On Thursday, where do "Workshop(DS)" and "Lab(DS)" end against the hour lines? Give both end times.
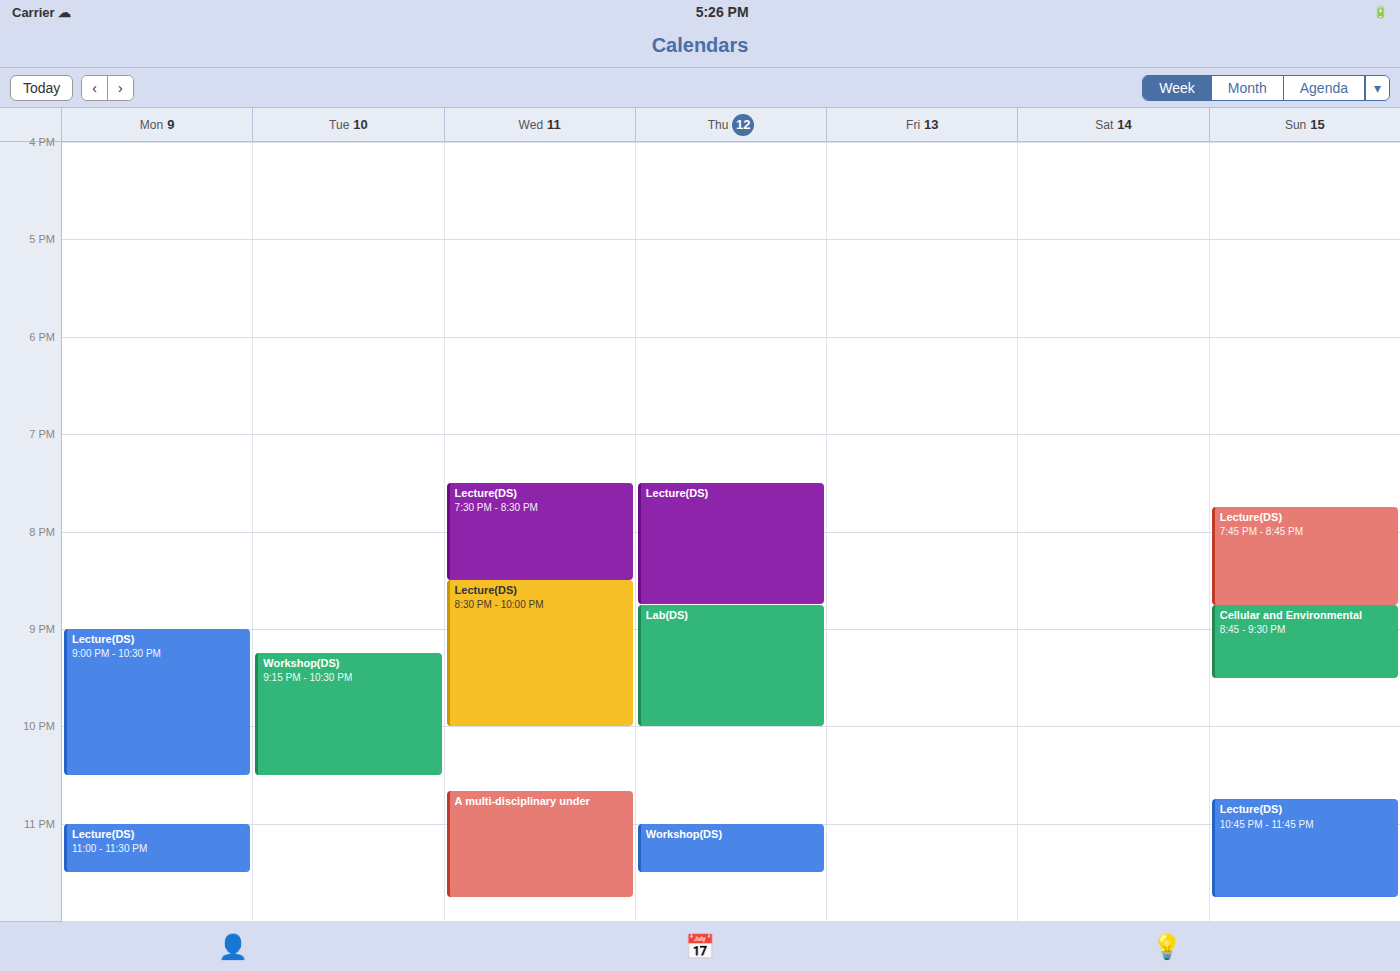
"Workshop(DS)": 11:30 PM, halfway between the 11 PM and 12 AM lines. "Lab(DS)": 10:00 PM, exactly on the 10 PM line.